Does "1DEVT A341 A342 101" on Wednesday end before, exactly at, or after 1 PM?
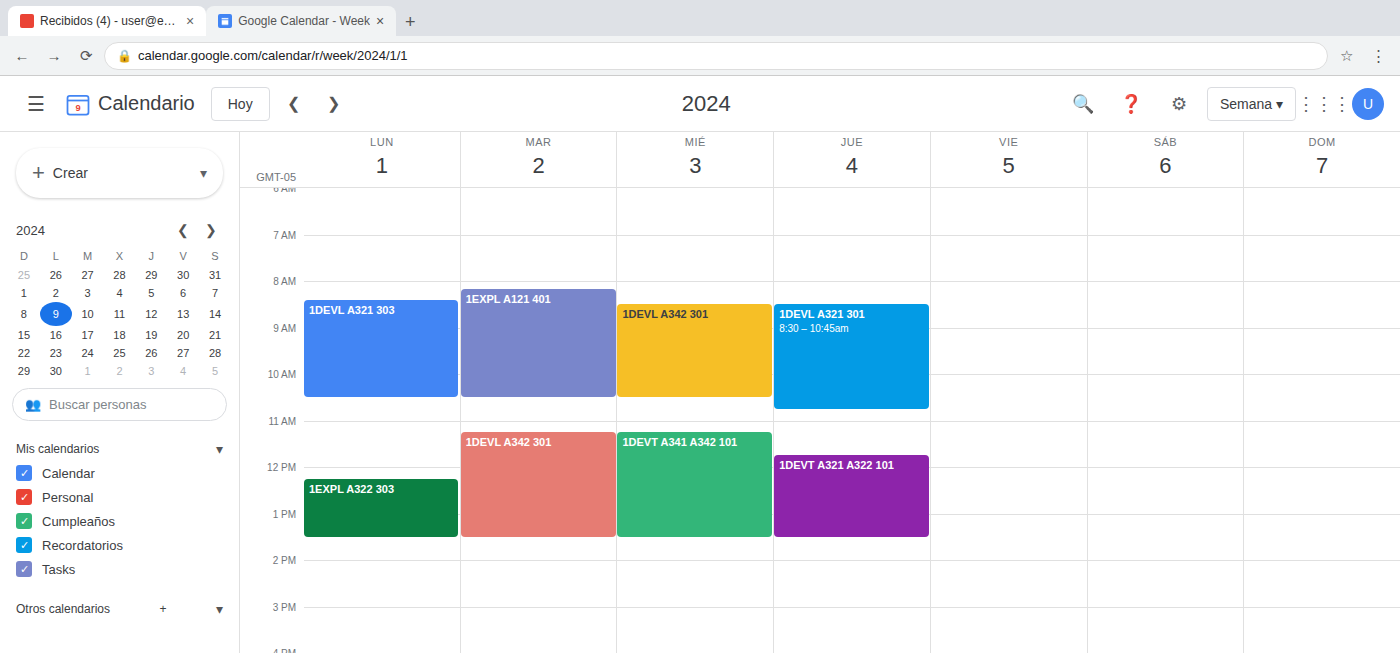
1:30 PM -- after 1 PM, 30 minutes below the 1 PM line.